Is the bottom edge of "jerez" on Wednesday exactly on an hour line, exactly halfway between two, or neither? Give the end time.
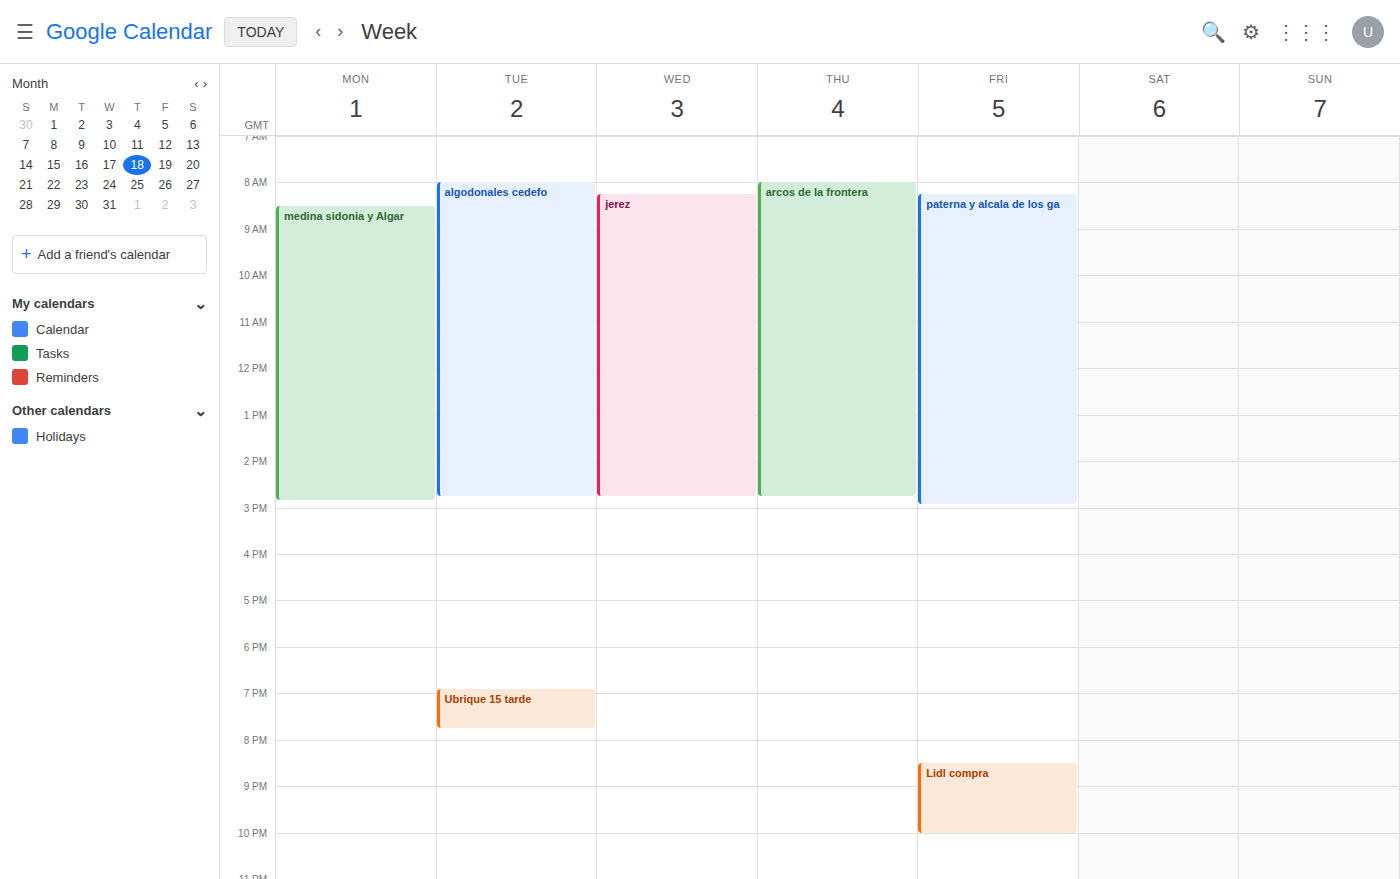
2:45 PM -- neither: three quarters of the way from the 2 PM line to the 3 PM line.